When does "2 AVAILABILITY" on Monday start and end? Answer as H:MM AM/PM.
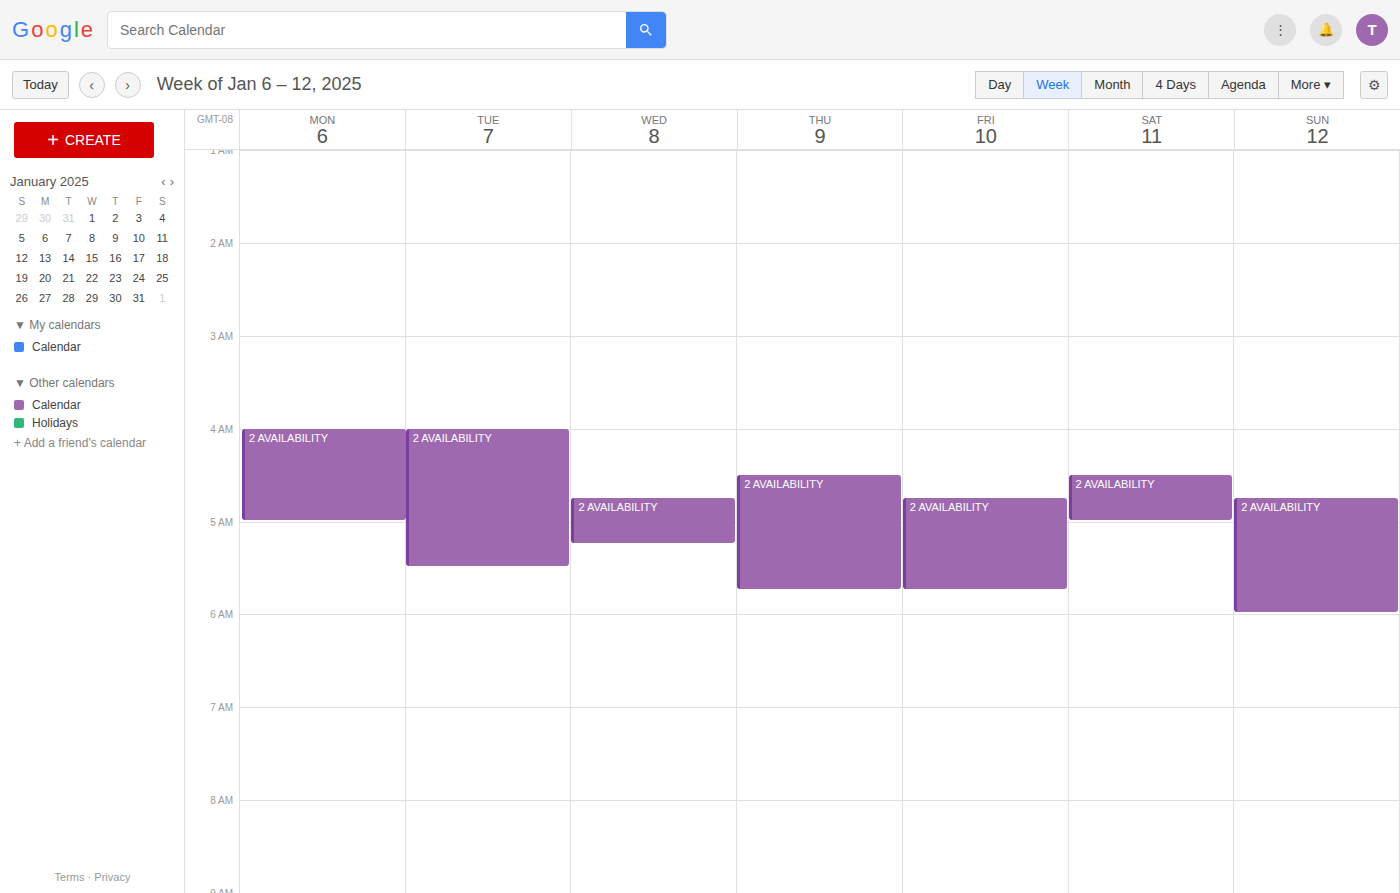
4:00 AM to 5:00 AM